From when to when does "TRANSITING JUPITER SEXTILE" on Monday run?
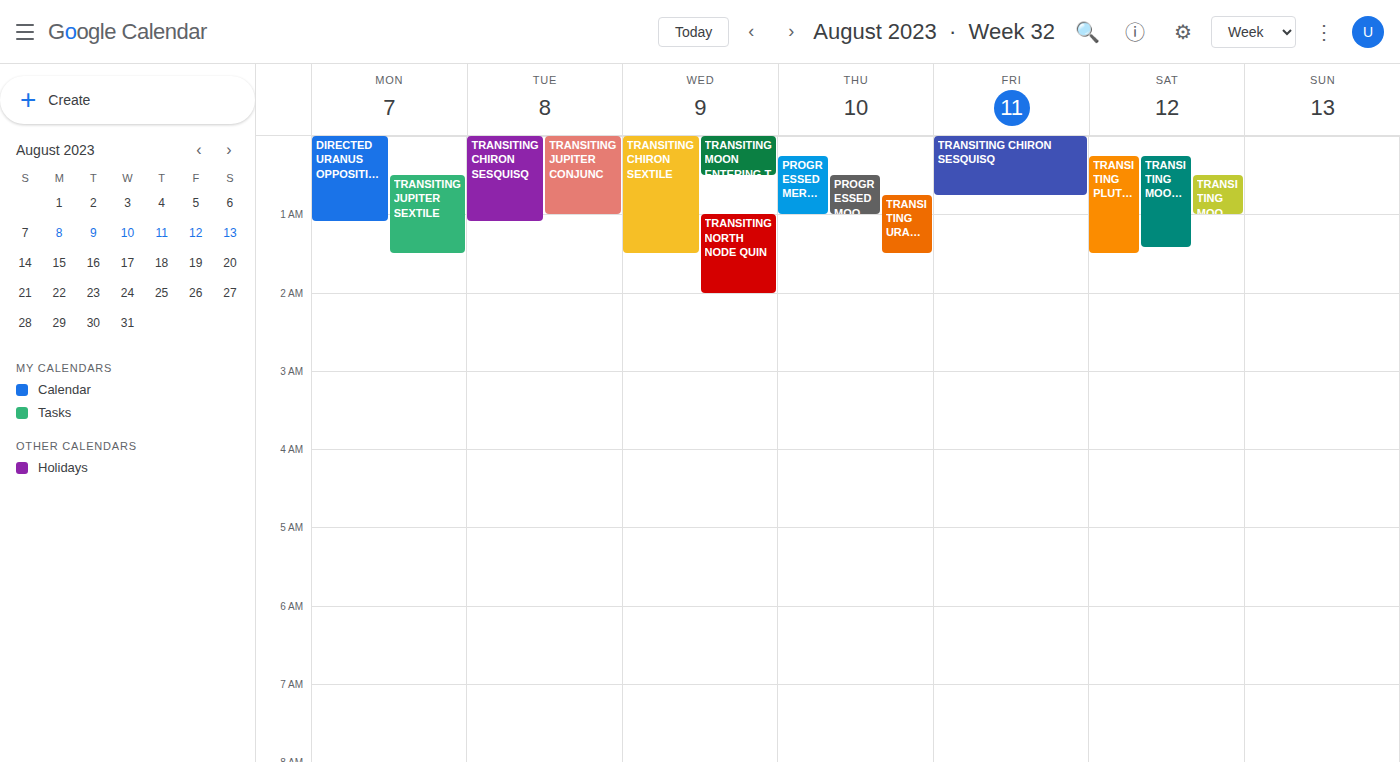
00:30 to 01:30